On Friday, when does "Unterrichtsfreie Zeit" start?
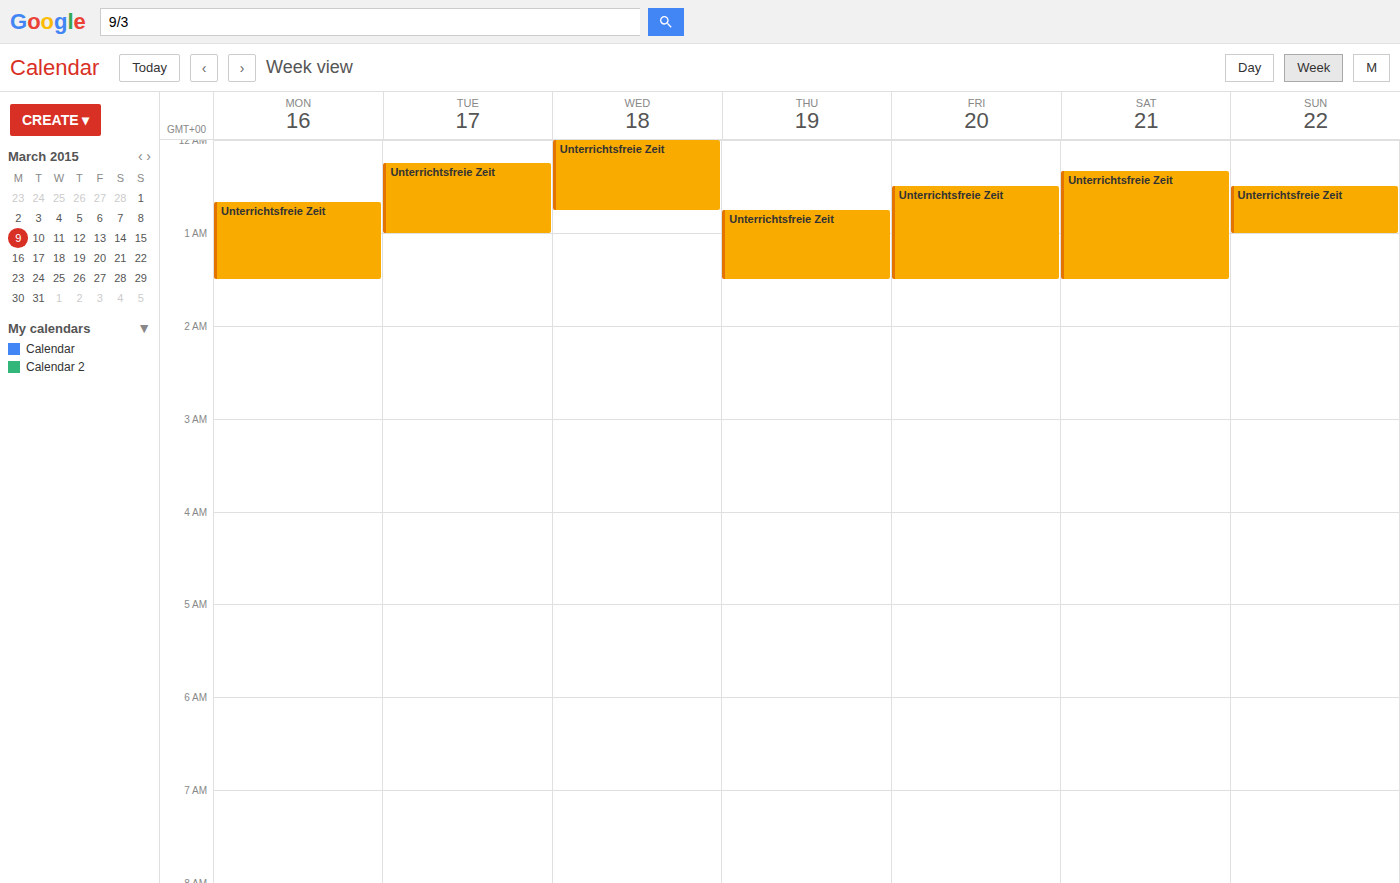
12:30 AM